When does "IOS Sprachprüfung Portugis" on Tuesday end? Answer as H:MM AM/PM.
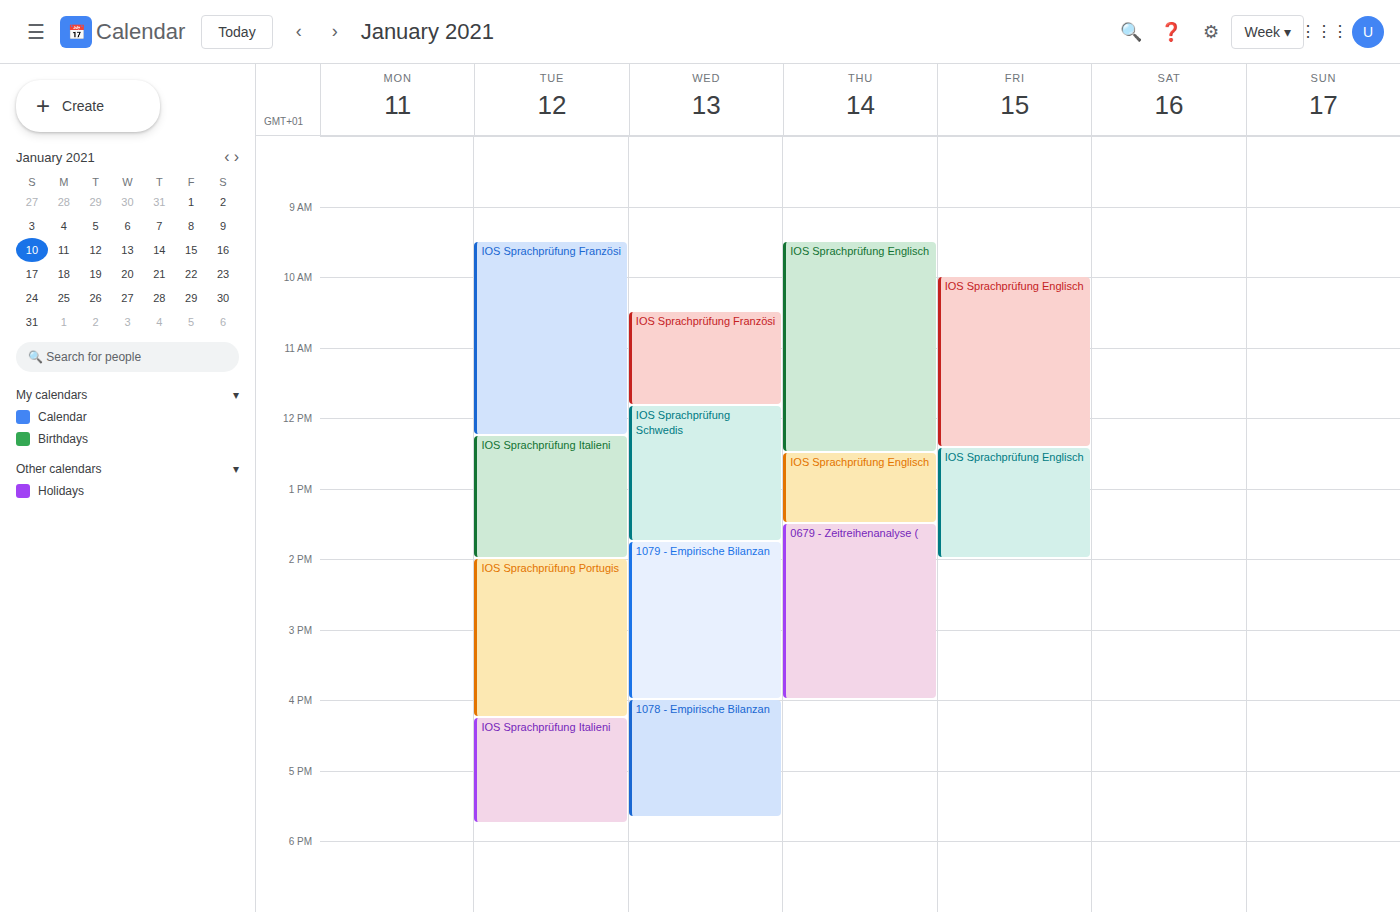
4:15 PM